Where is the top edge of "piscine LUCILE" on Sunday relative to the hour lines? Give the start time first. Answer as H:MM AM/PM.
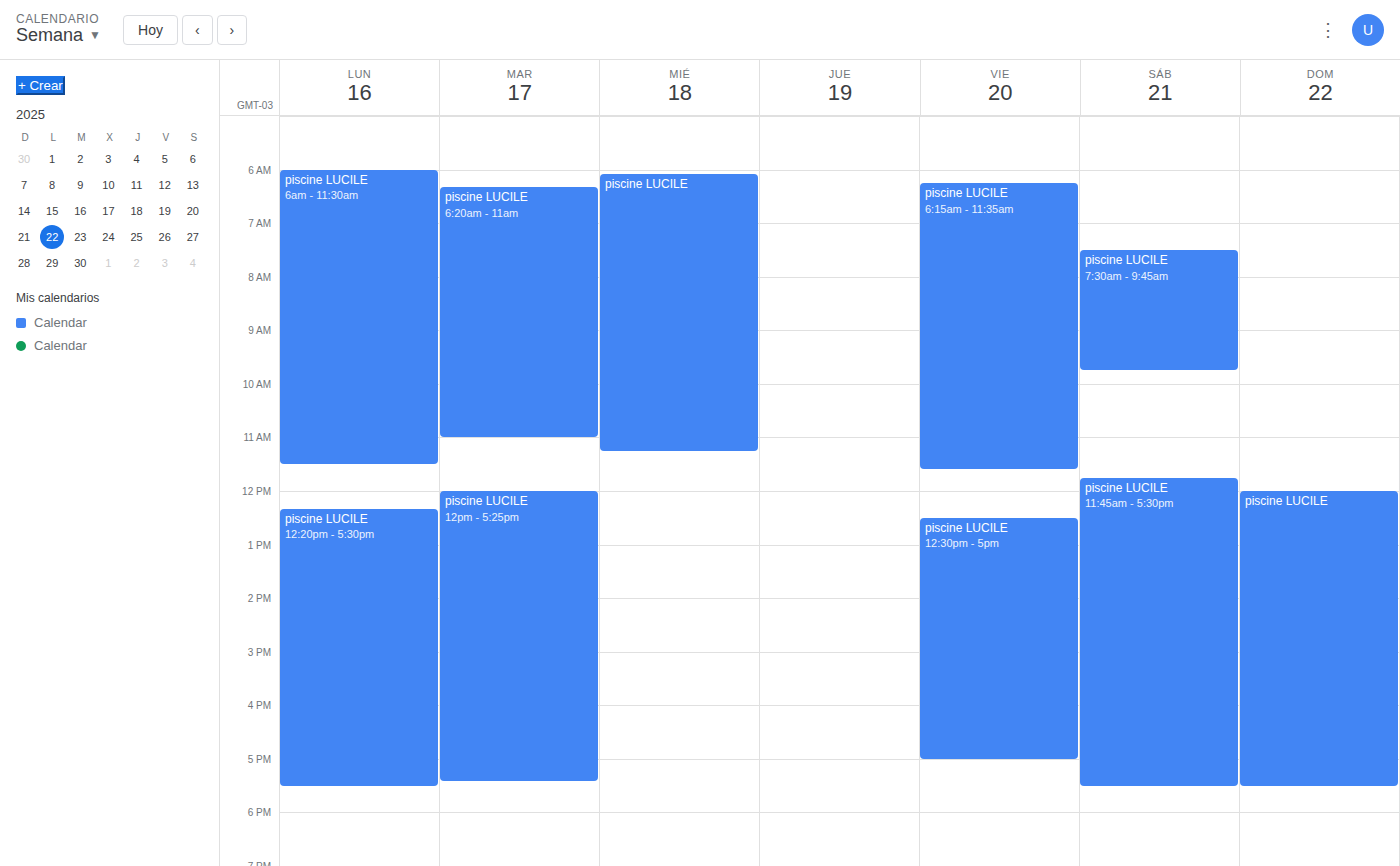
12:00 PM -- exactly on the 12 PM line.